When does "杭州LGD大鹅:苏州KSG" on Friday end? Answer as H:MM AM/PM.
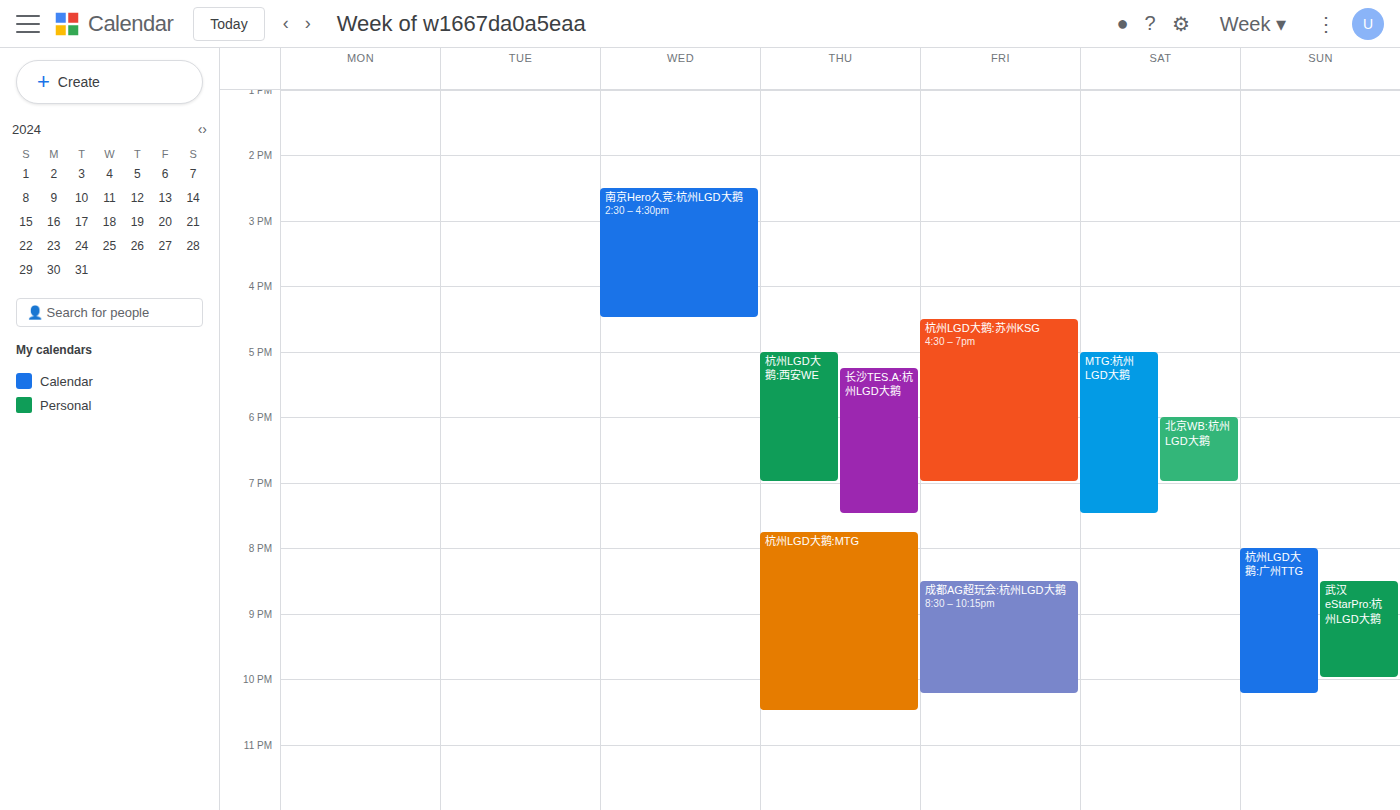
7:00 PM